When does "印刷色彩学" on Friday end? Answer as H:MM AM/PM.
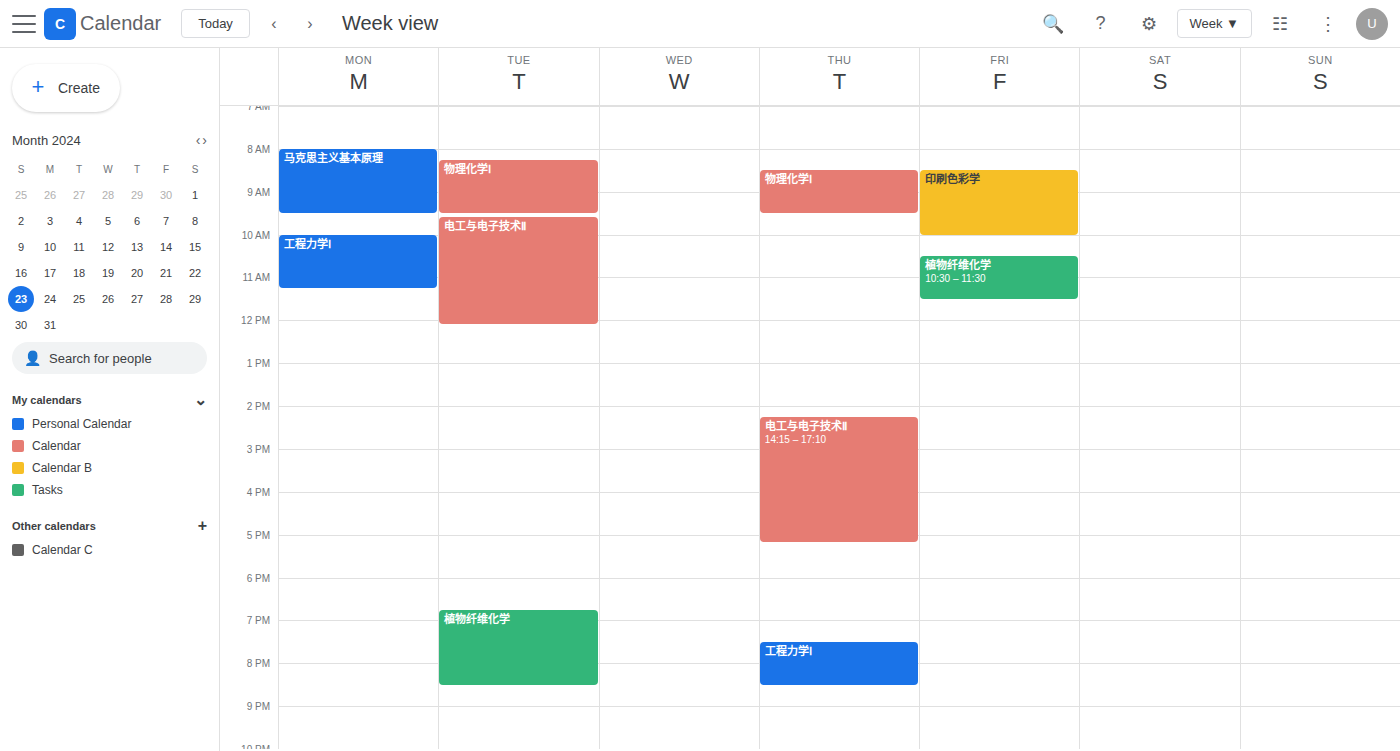
10:00 AM